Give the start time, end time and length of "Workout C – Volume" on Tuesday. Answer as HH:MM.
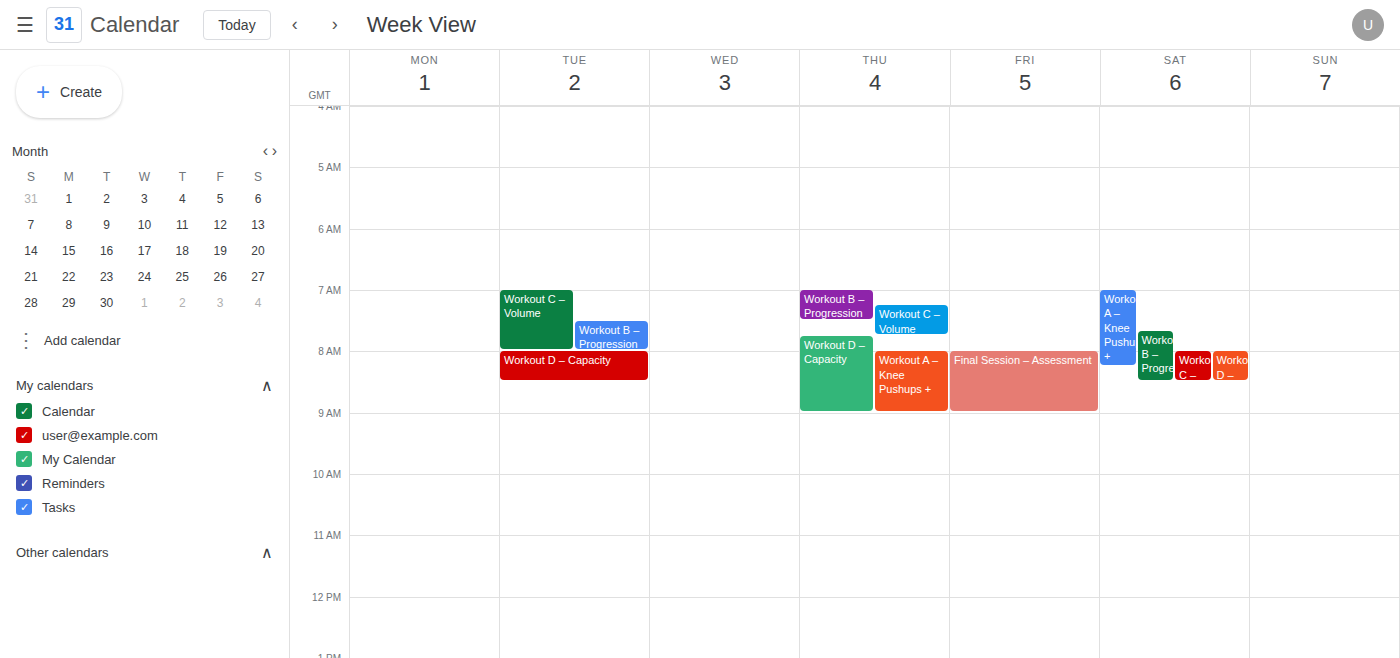
07:00 to 08:00, 1 hour